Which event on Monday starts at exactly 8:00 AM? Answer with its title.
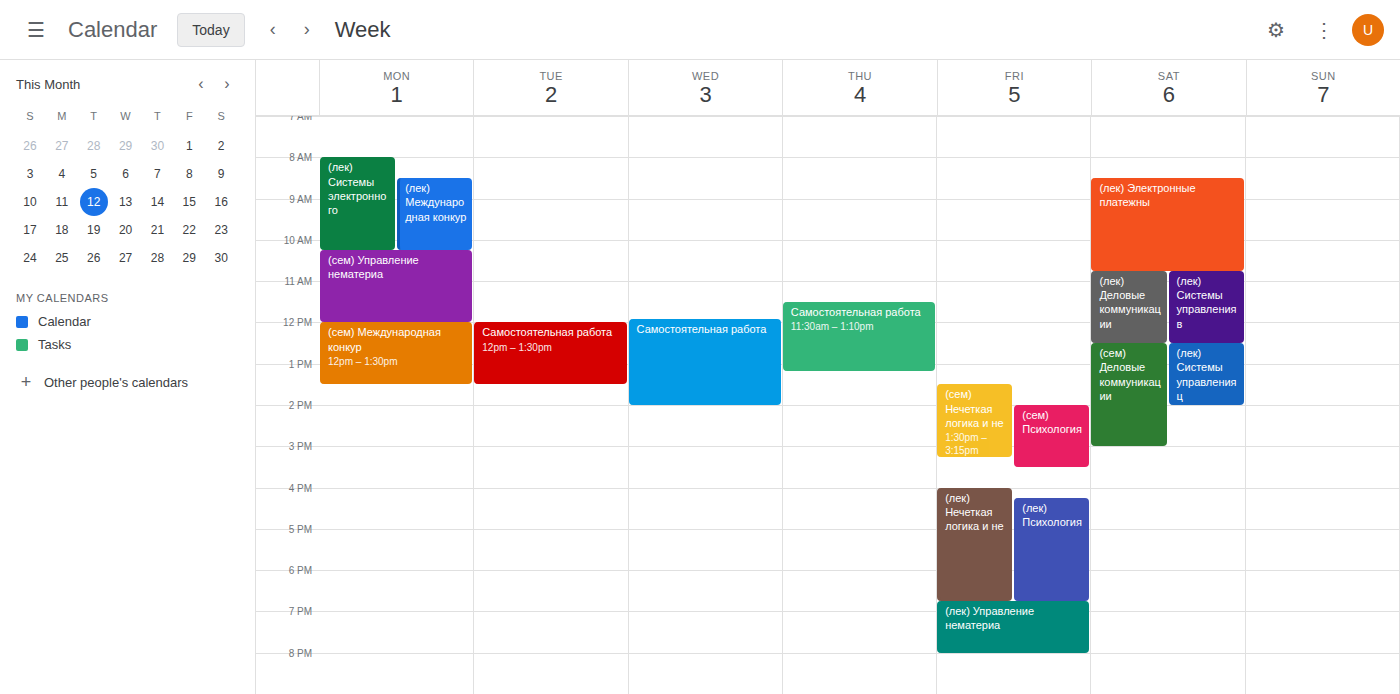
"(лек) Системы электронного"